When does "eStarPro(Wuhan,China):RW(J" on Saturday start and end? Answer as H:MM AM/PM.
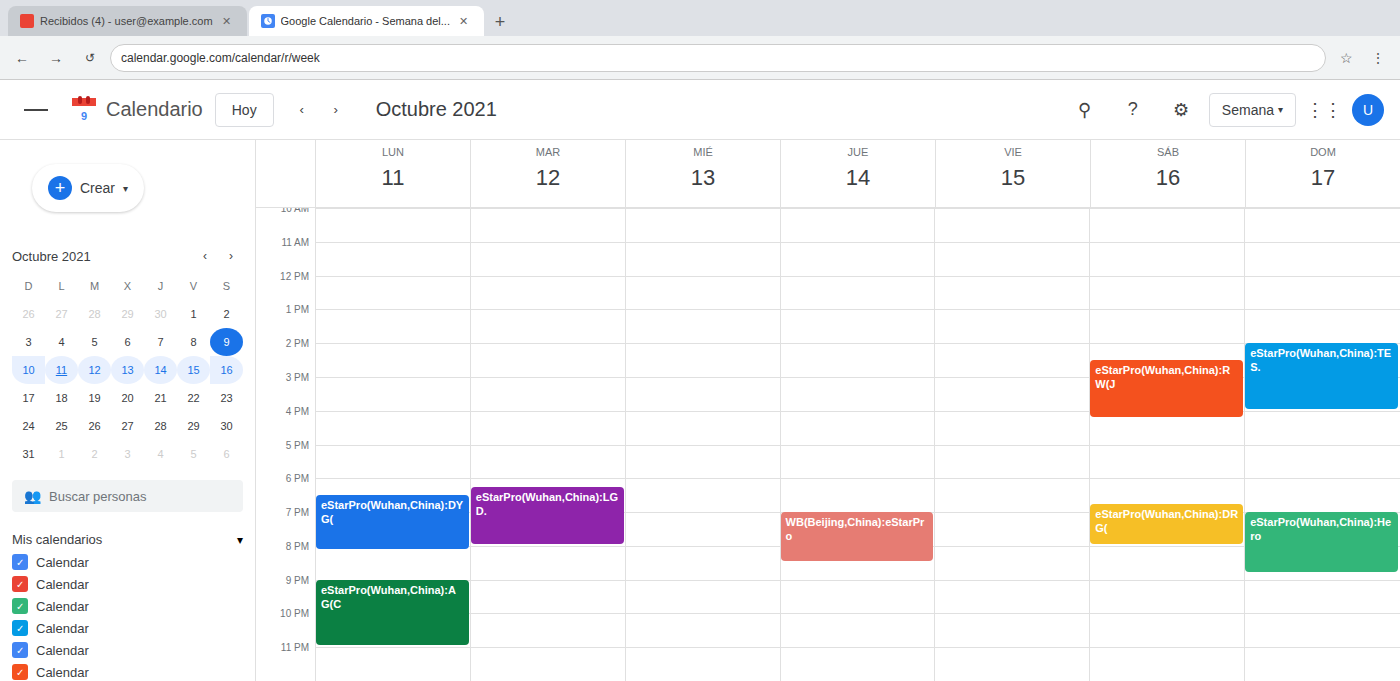
2:30 PM to 4:15 PM